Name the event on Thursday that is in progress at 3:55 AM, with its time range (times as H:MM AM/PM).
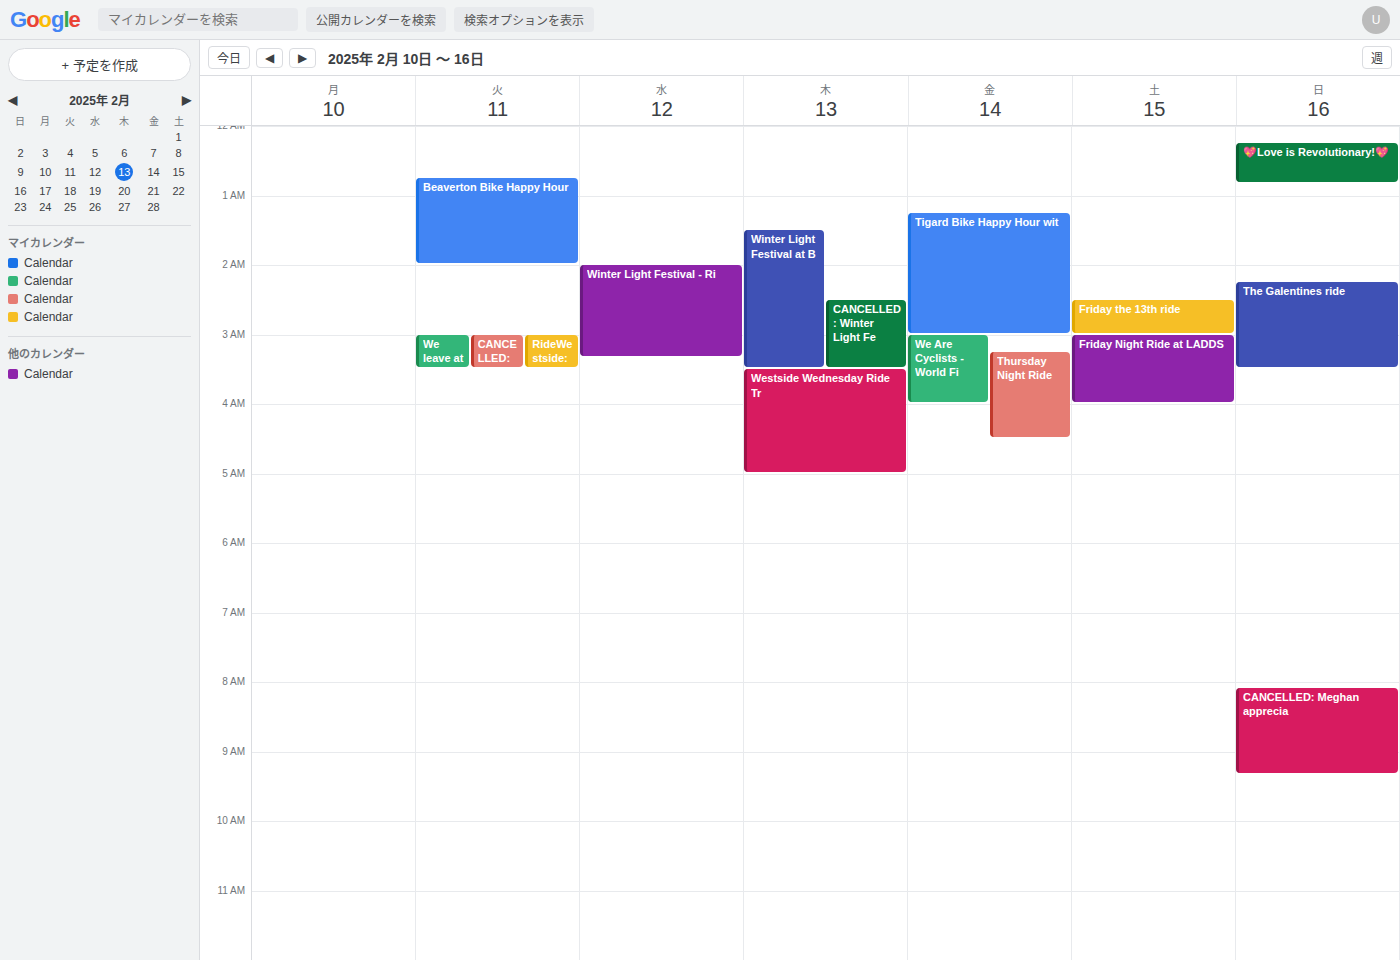
"Westside Wednesday Ride Tr", 3:30 AM to 5:00 AM